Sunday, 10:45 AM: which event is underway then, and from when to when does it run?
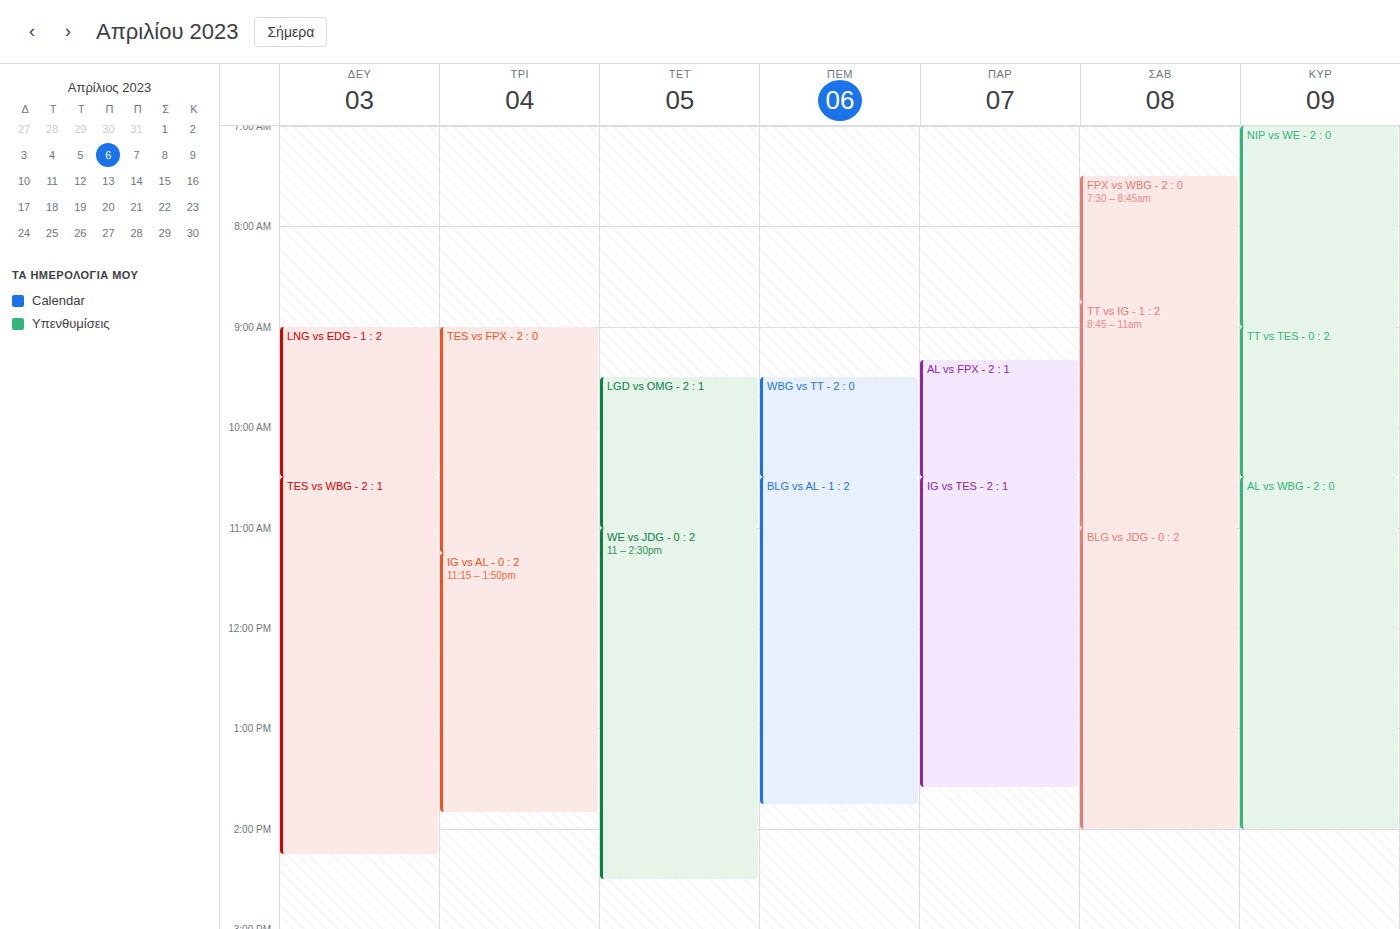
"AL vs WBG - 2 : 0", 10:30 AM to 2:00 PM